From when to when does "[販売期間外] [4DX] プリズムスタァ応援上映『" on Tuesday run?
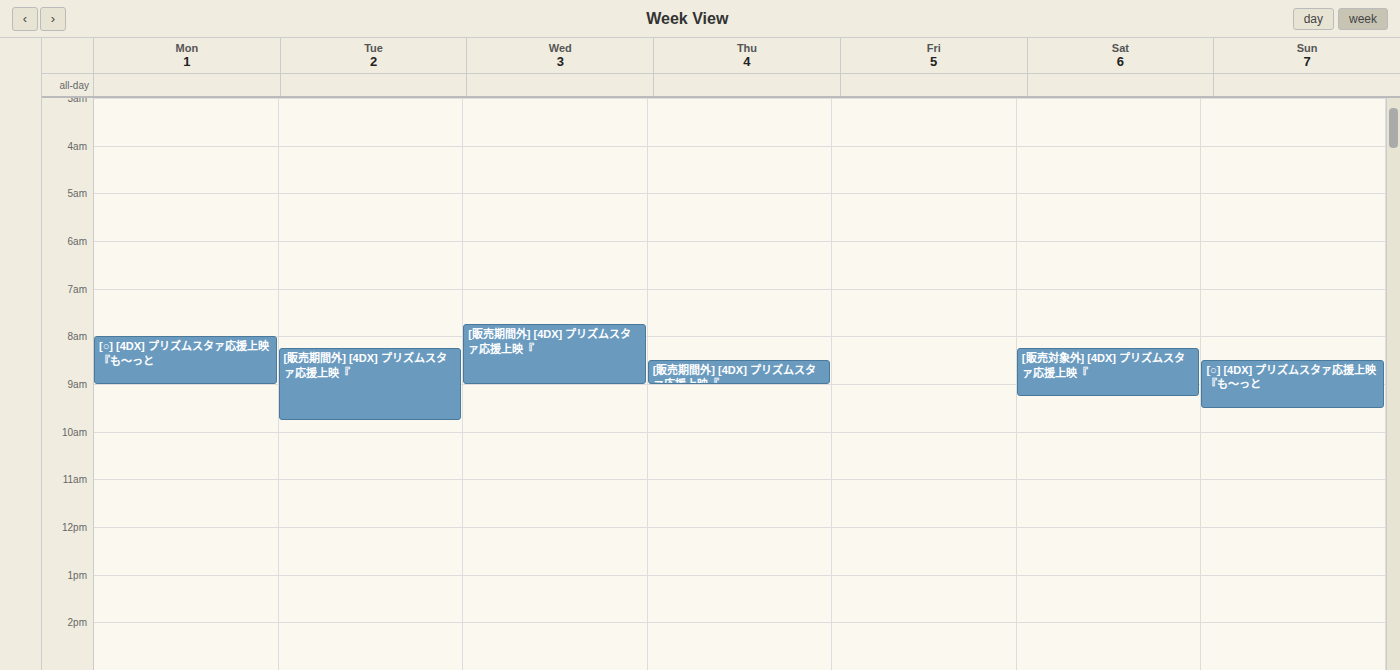
8:15 AM to 9:45 AM